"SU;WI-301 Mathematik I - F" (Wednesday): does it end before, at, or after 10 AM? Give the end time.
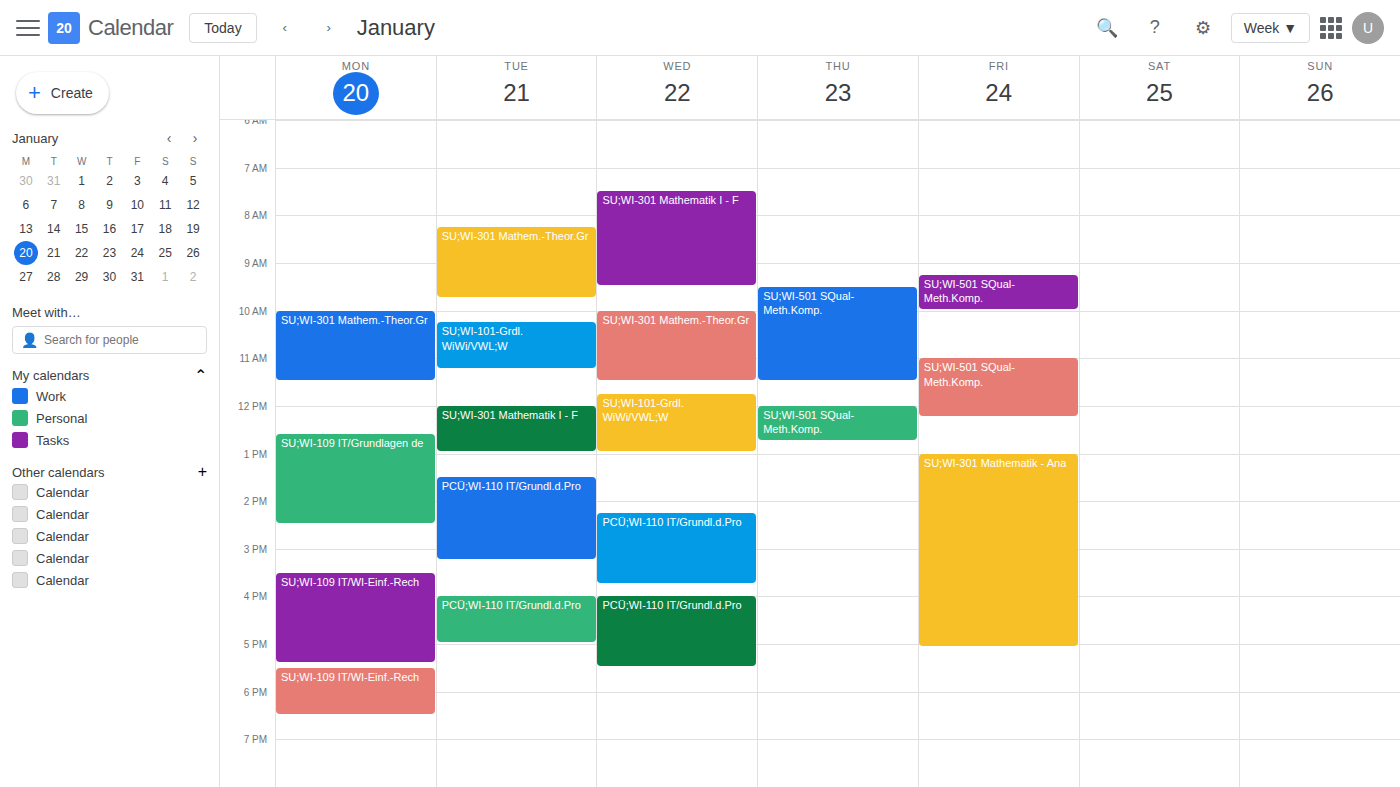
9:30 AM -- before 10 AM, 30 minutes above the 10 AM line.